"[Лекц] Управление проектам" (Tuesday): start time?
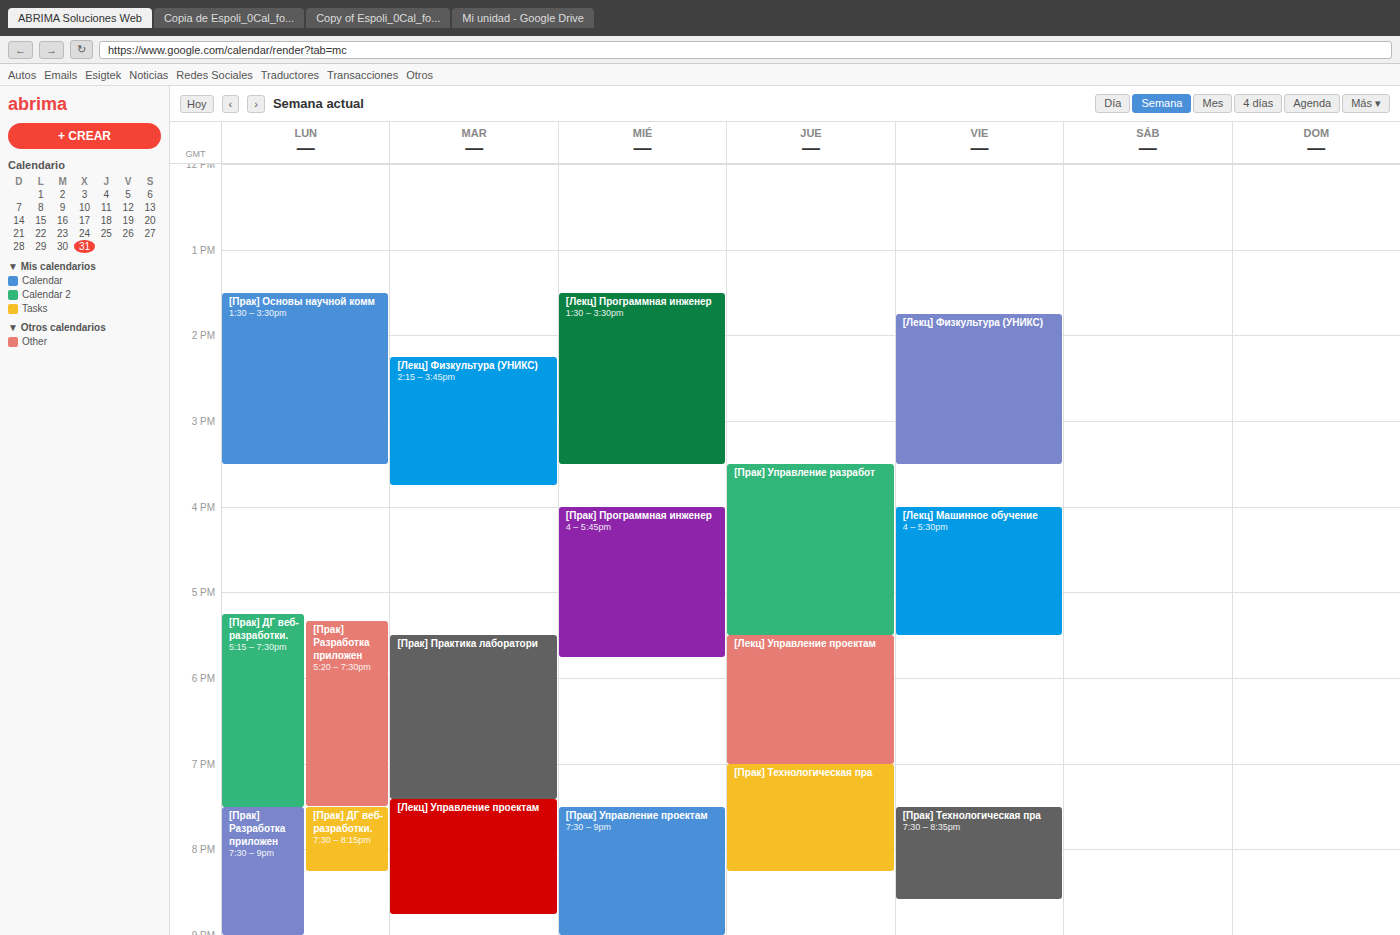
7:25 PM